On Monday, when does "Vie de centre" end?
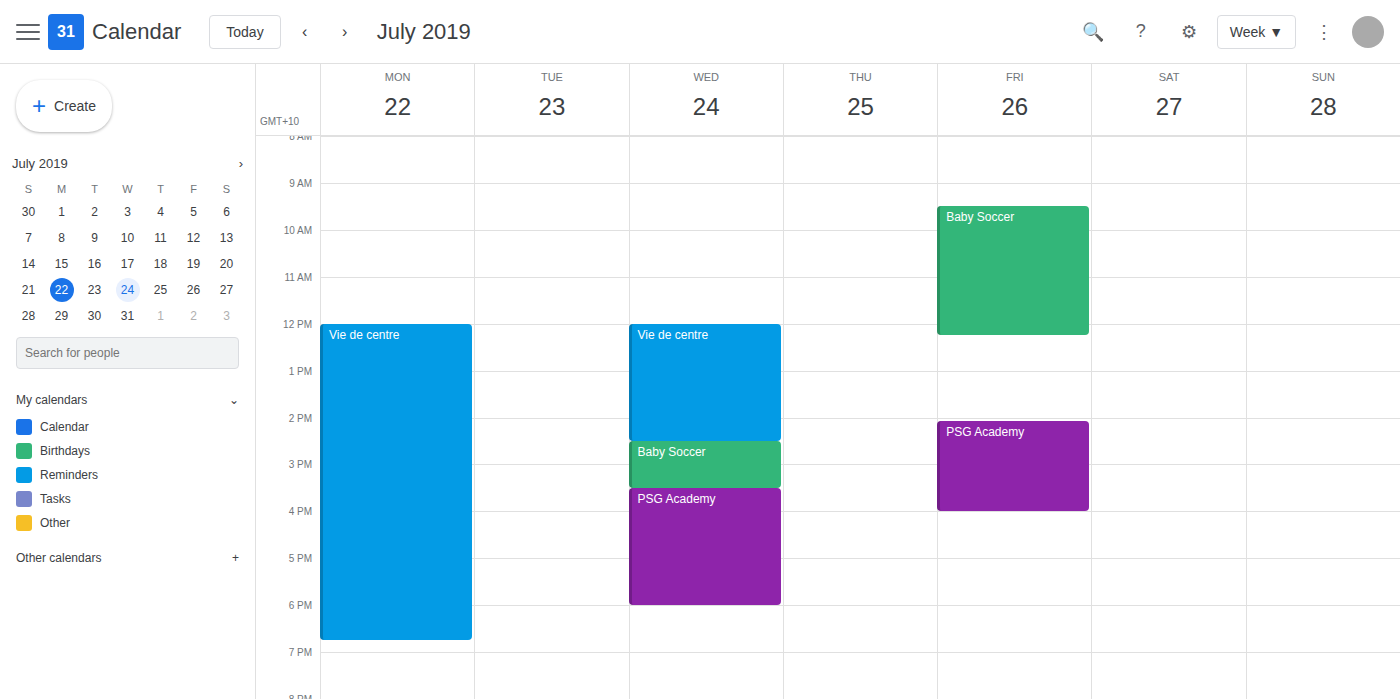
6:45 PM